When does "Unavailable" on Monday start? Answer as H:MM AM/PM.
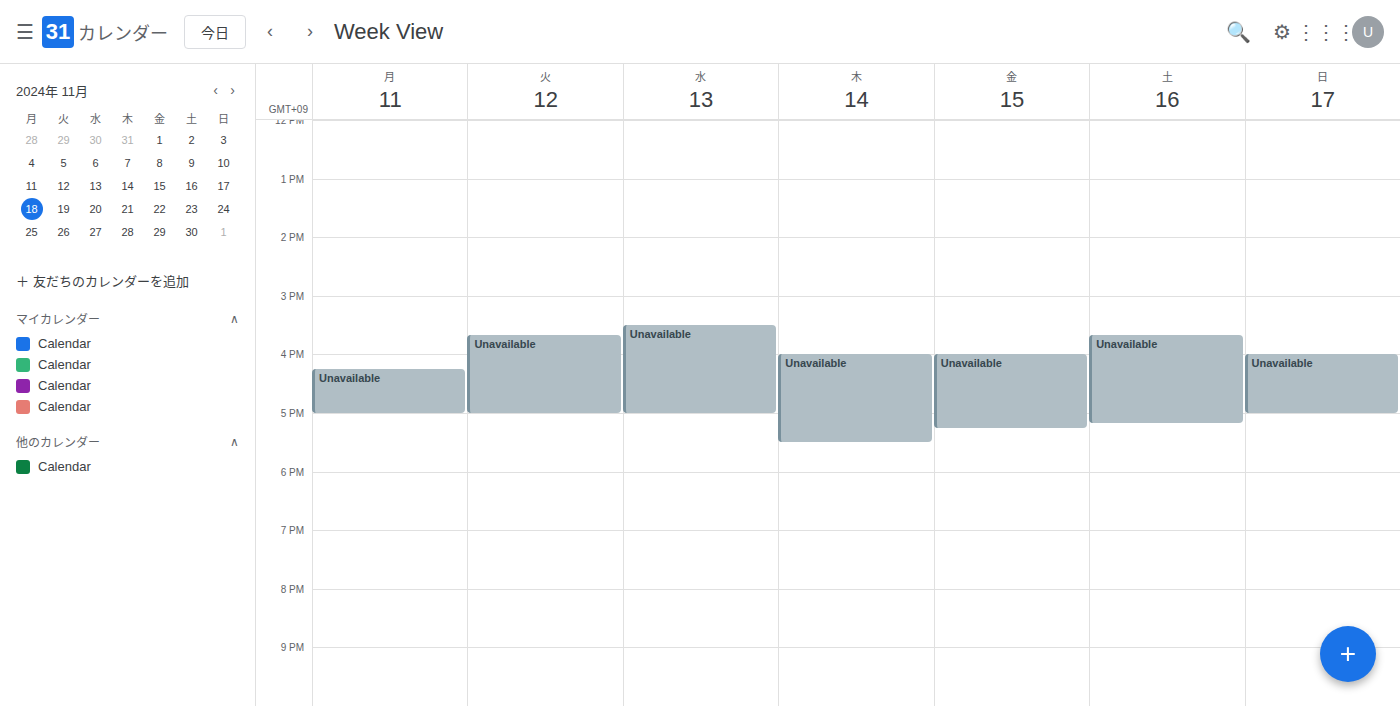
4:15 PM